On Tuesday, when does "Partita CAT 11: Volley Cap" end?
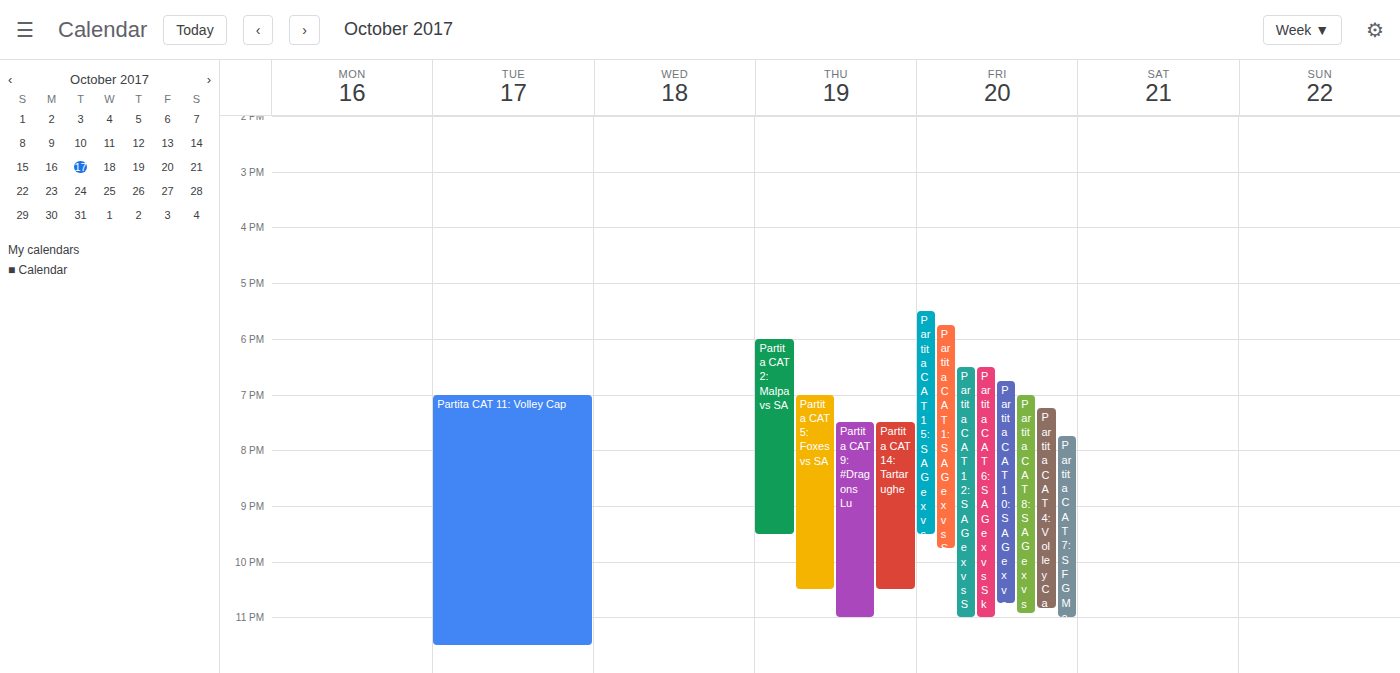
11:30 PM